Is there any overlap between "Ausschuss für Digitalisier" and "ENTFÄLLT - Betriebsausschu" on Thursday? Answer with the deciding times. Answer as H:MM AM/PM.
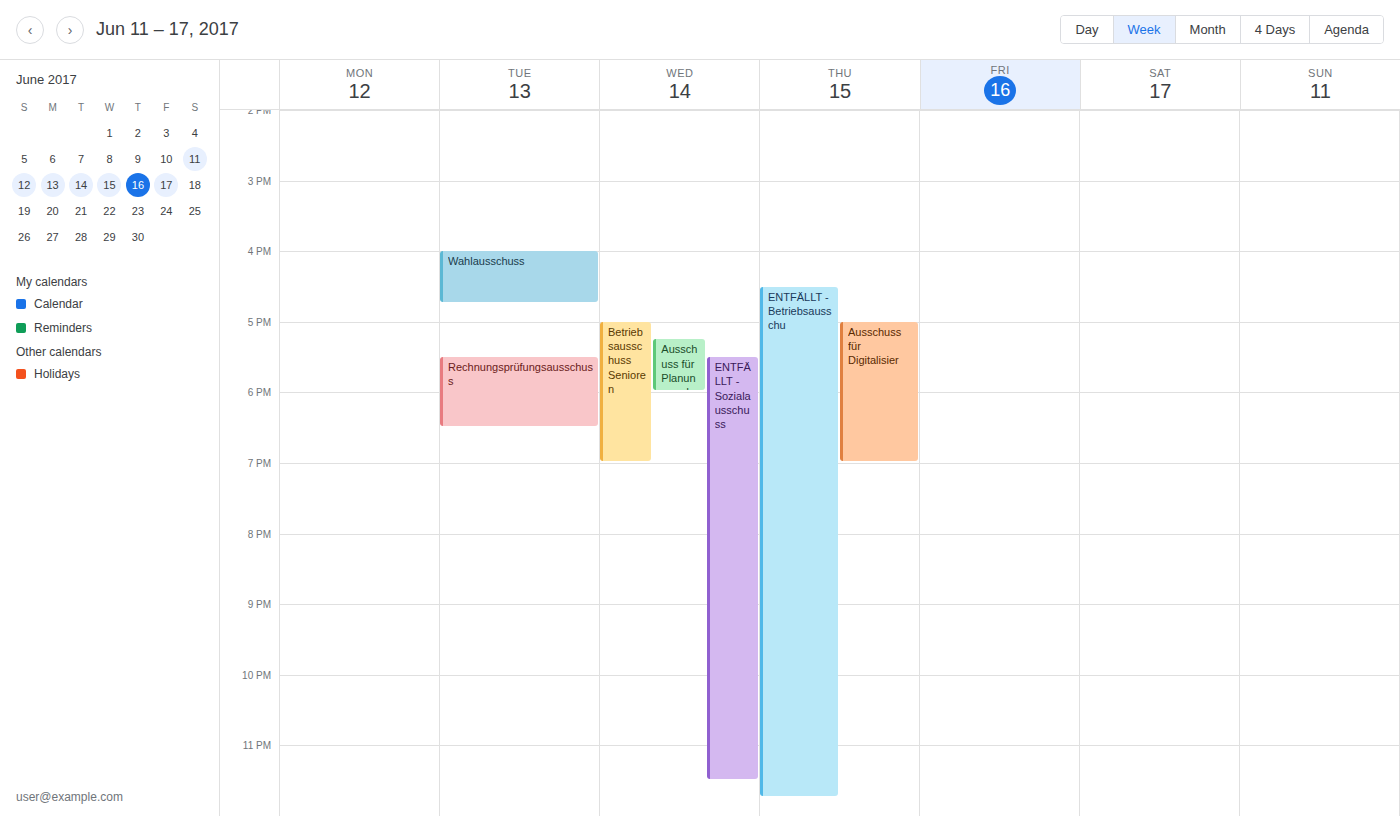
"Ausschuss für Digitalisier" runs 5:00 PM to 7:00 PM, inside "ENTFÄLLT - Betriebsausschu" -- they overlap.